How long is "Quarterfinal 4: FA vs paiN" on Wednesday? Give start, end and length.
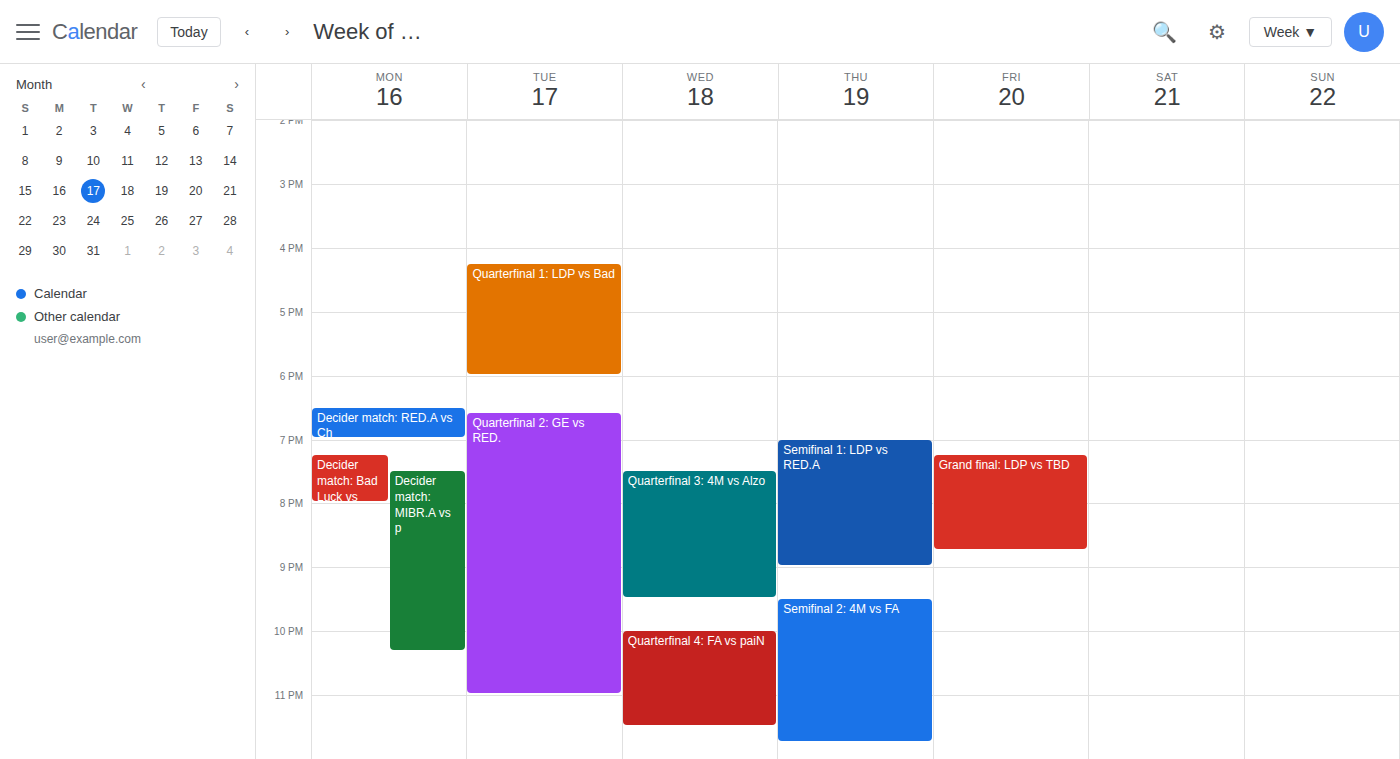
10:00 PM to 11:30 PM, 1 hour 30 minutes